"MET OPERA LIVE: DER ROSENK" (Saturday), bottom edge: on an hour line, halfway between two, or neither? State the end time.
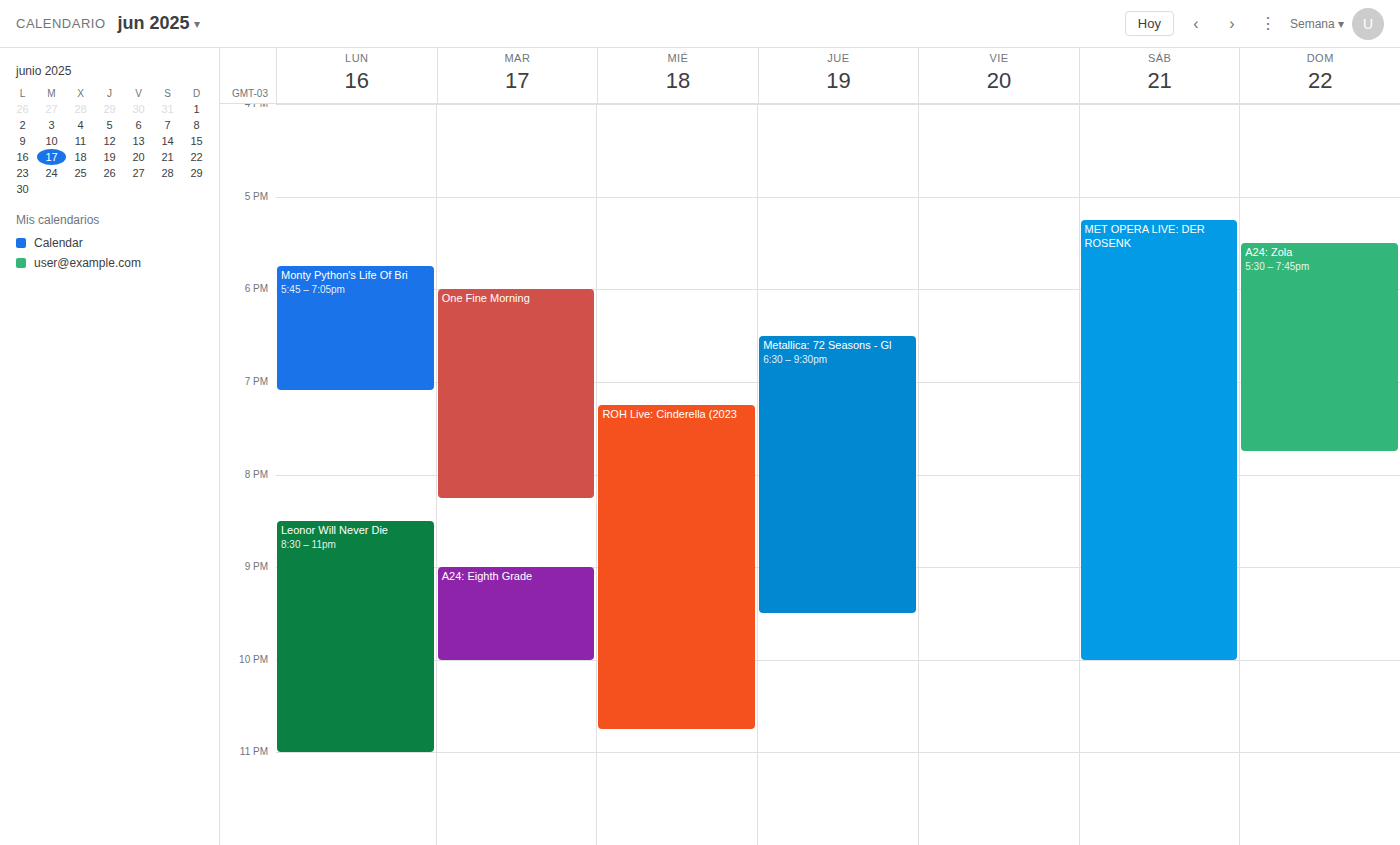
10:00 PM -- exactly on the 10 PM line.